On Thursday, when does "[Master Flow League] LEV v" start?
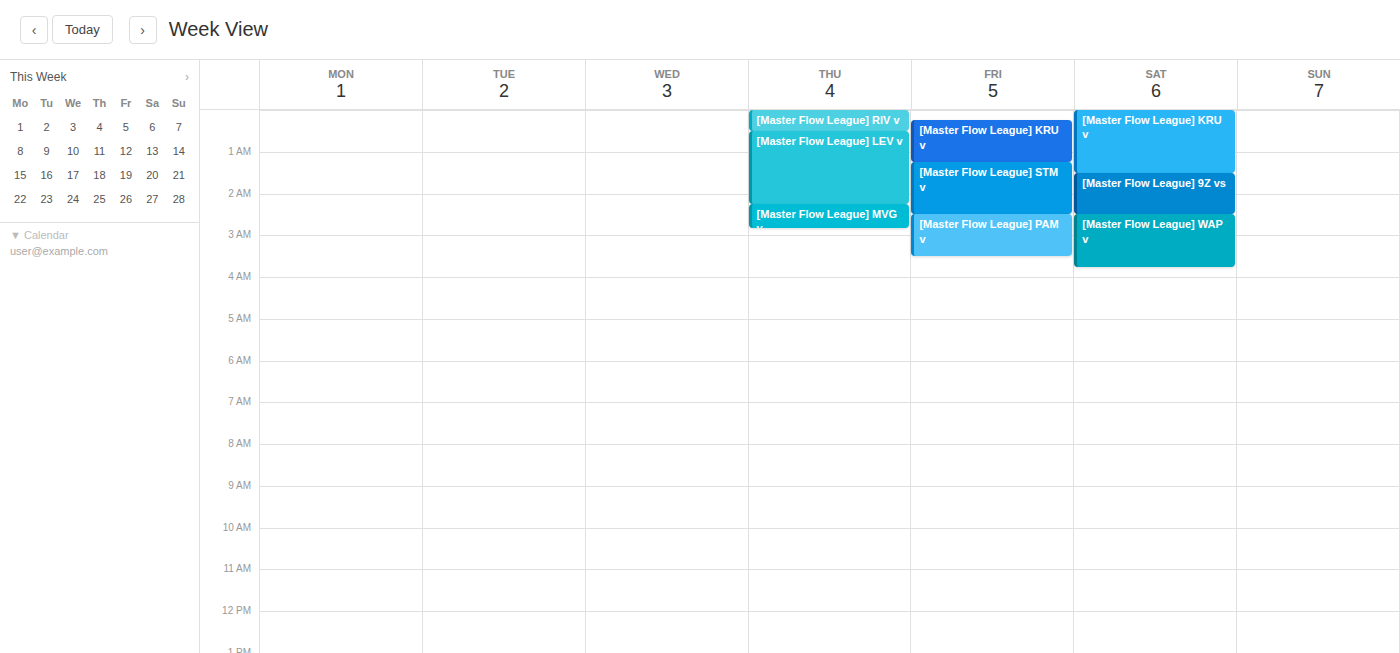
12:30 AM